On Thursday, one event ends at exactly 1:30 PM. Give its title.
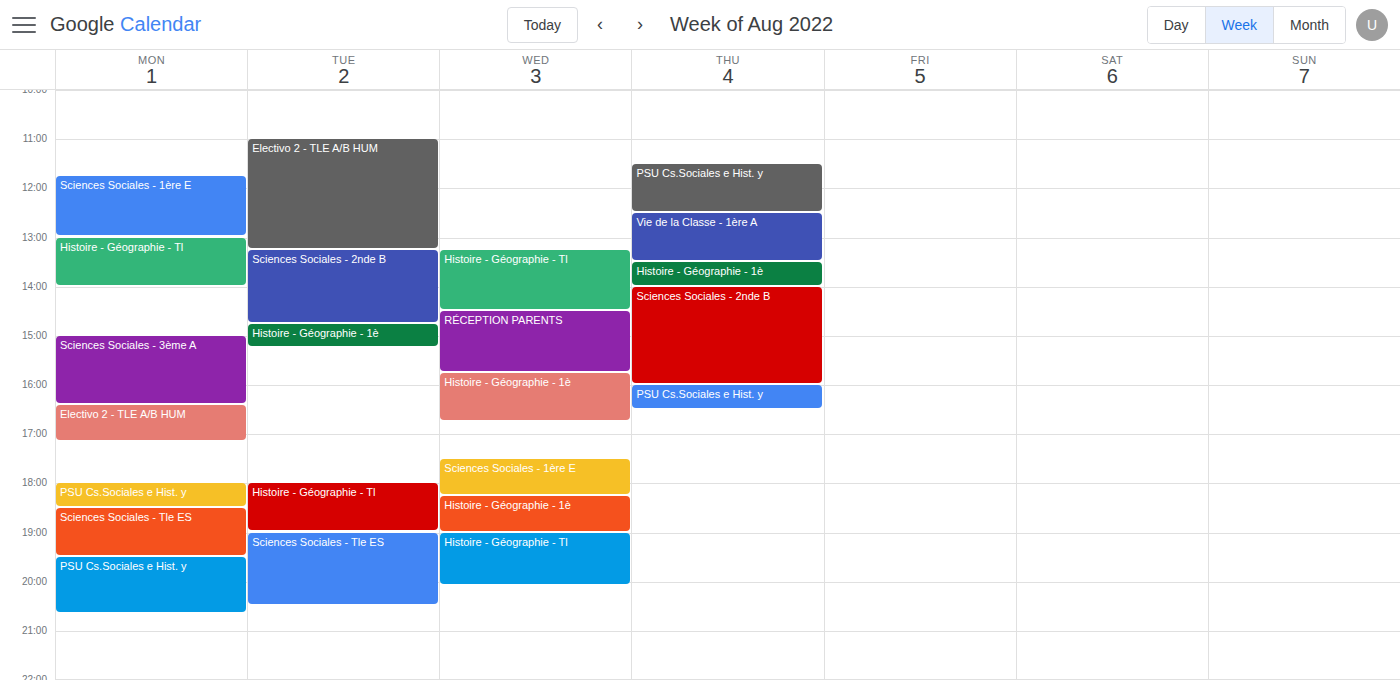
"Vie de la Classe - 1ère A"